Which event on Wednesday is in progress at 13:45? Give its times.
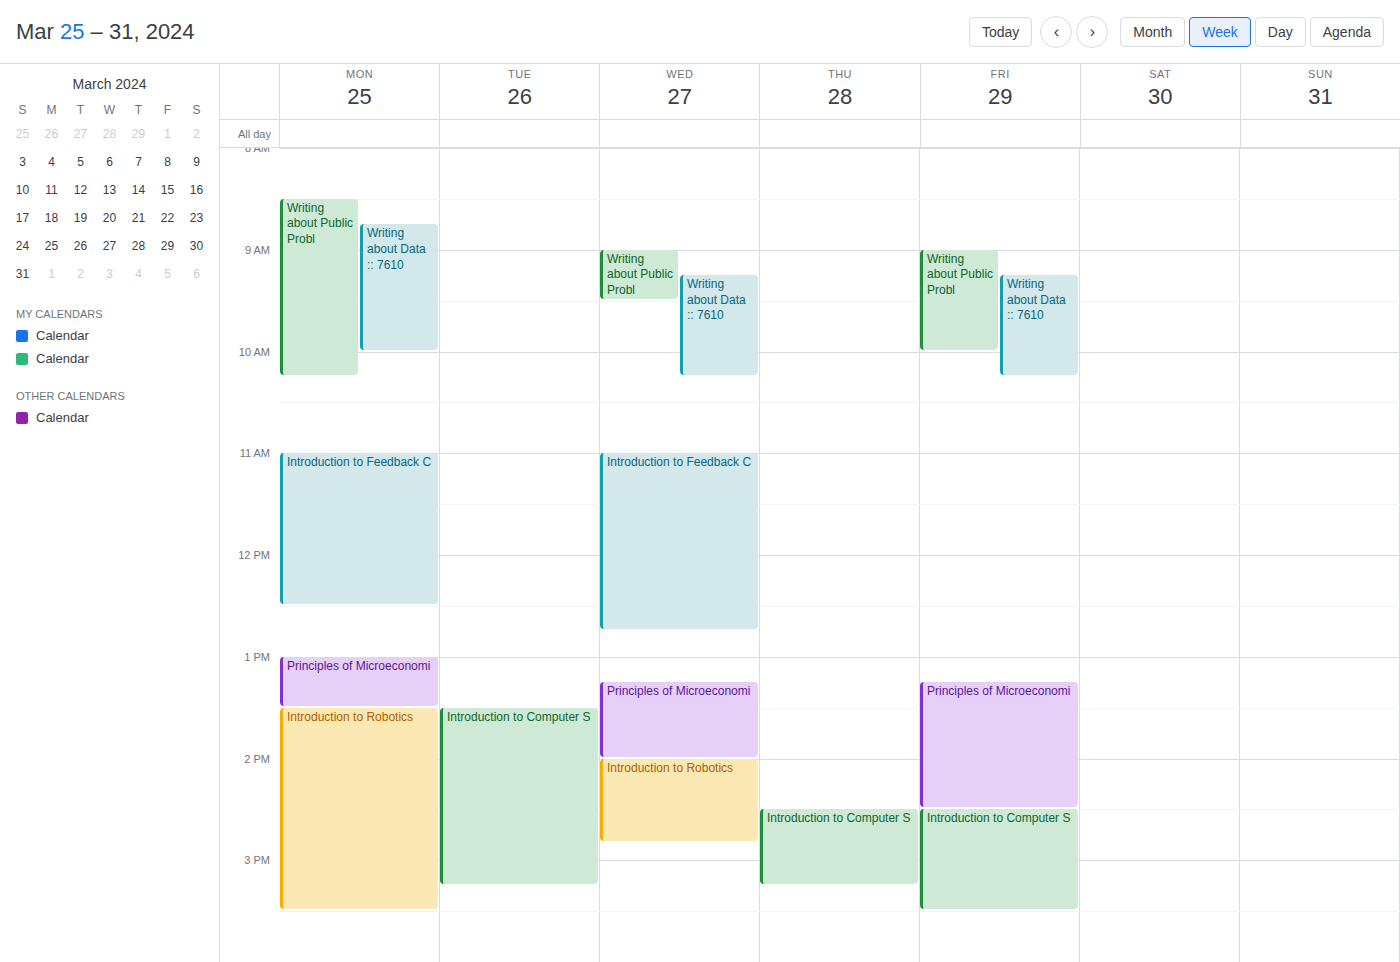
"Principles of Microeconomi", 13:15 to 14:00